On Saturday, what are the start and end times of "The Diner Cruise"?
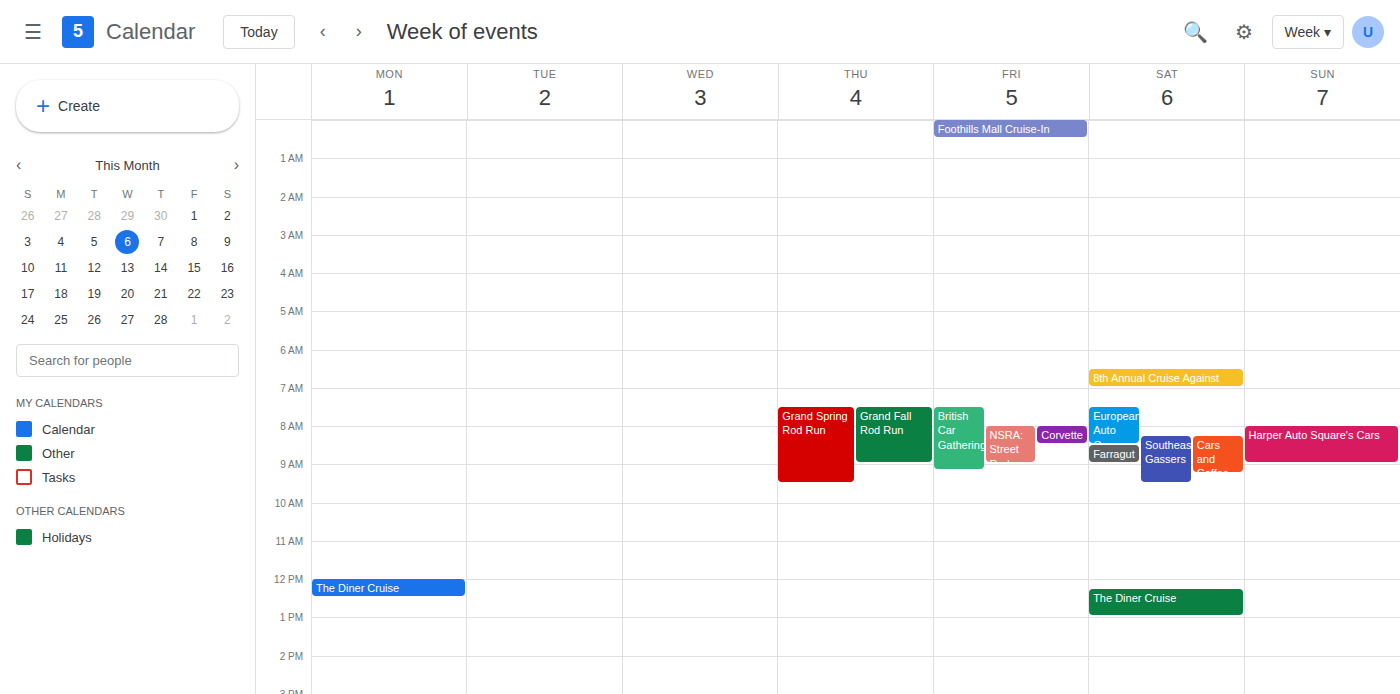
12:15 PM to 1:00 PM